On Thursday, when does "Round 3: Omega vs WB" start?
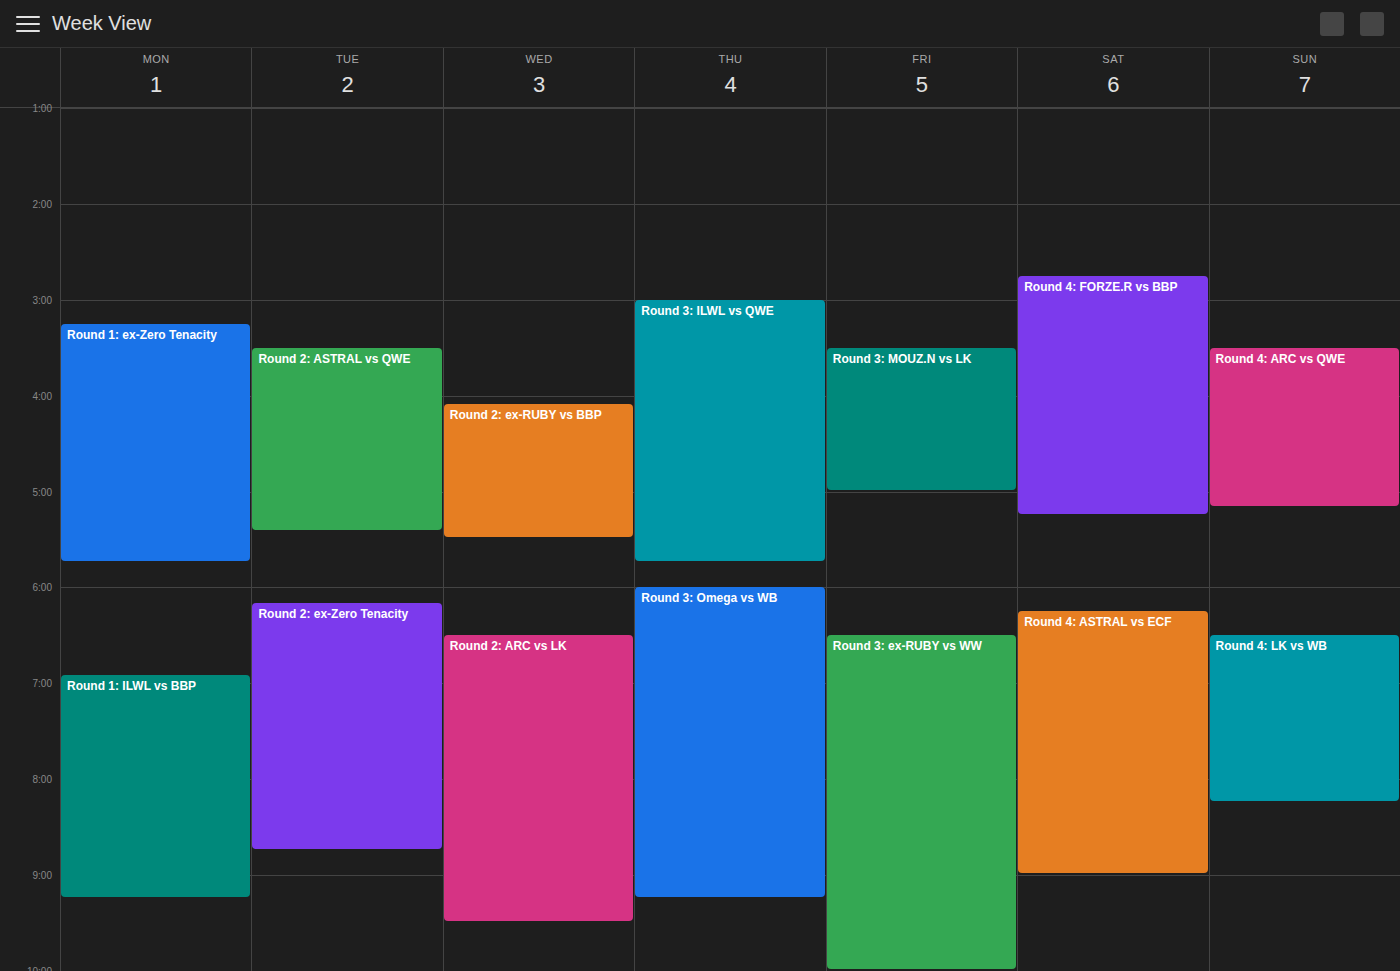
6:00 PM